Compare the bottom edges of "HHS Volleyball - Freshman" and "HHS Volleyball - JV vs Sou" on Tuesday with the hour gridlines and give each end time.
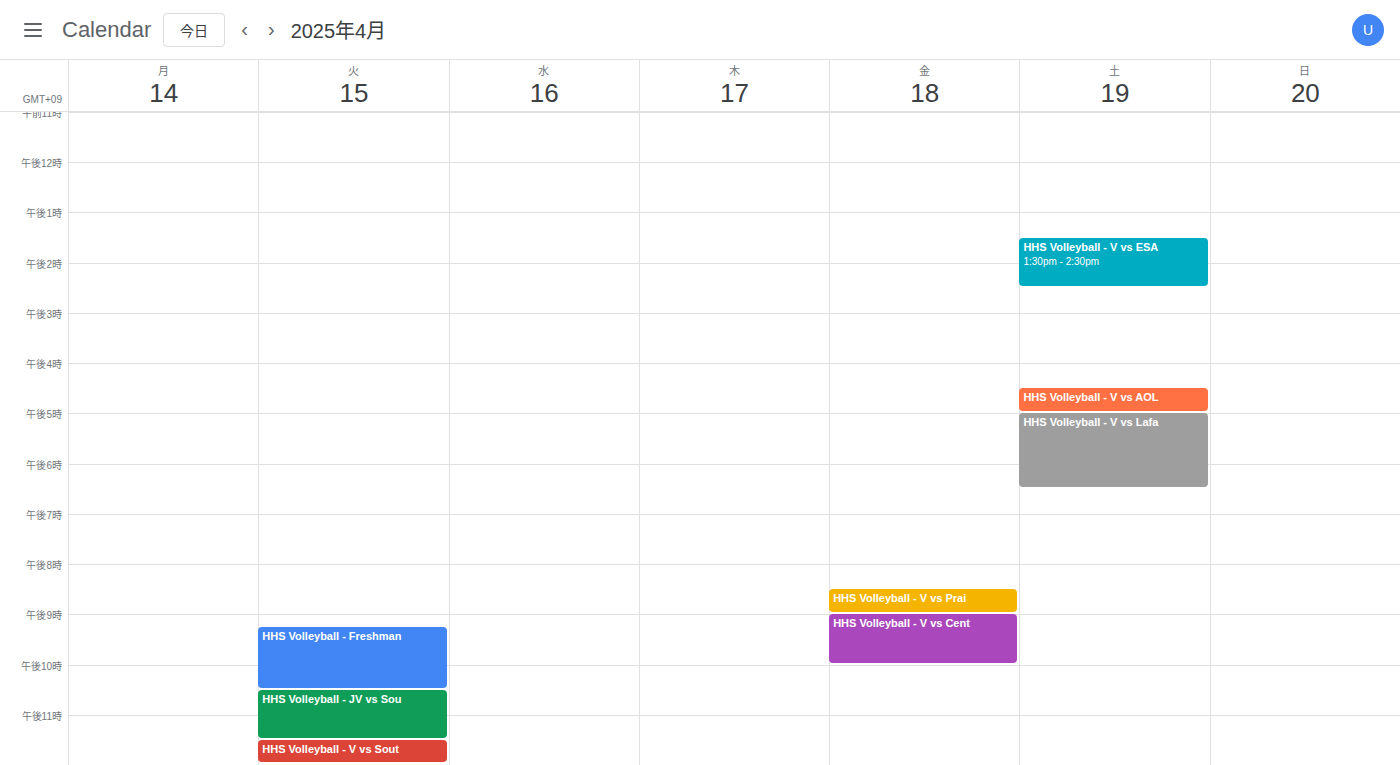
"HHS Volleyball - Freshman": 10:30 PM, halfway between the 10 PM and 11 PM lines. "HHS Volleyball - JV vs Sou": 11:30 PM, halfway between the 11 PM and 12 AM lines.